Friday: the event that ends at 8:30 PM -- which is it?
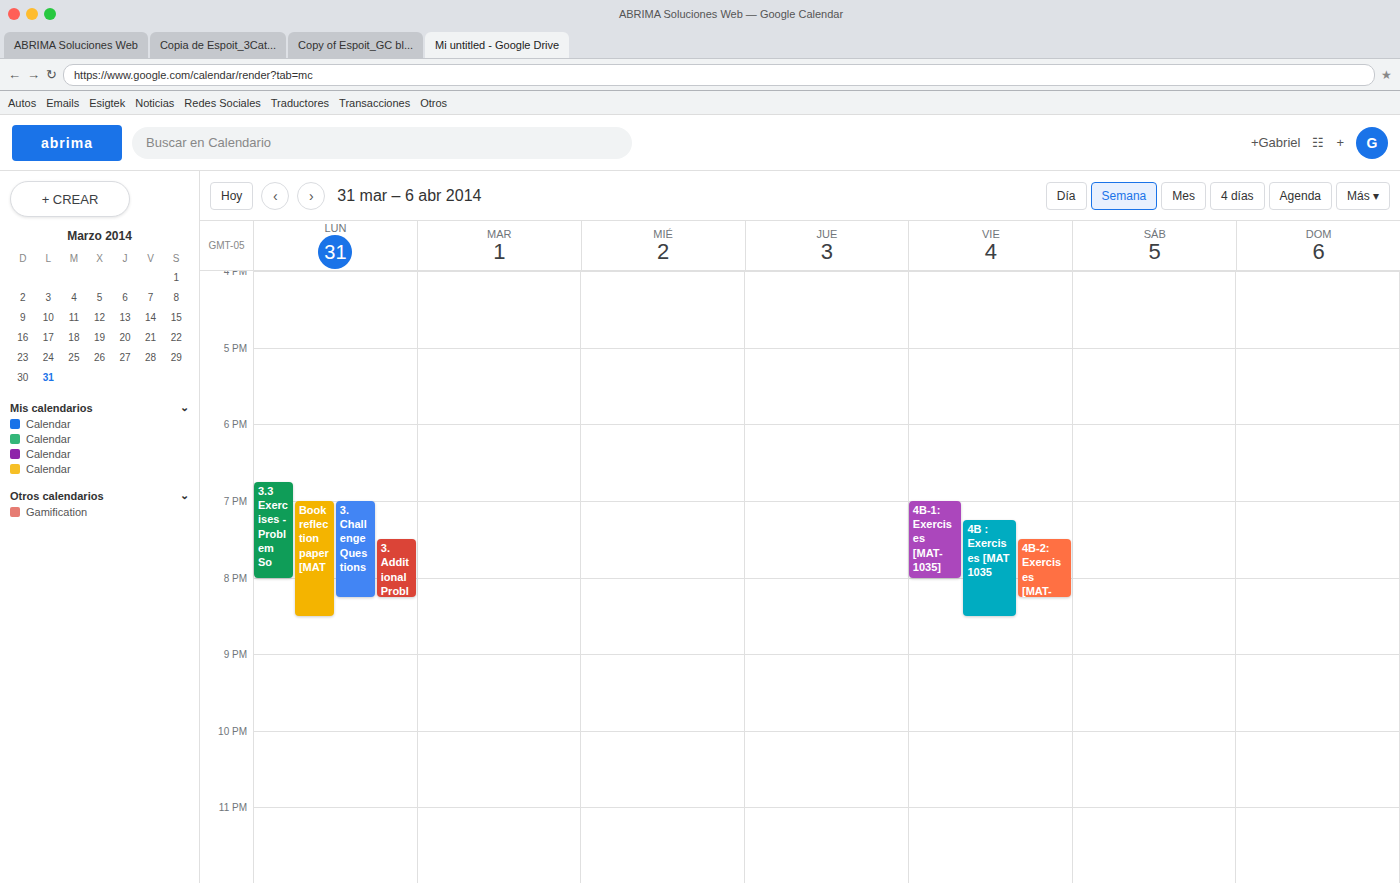
"4B : Exercises [MAT 1035"